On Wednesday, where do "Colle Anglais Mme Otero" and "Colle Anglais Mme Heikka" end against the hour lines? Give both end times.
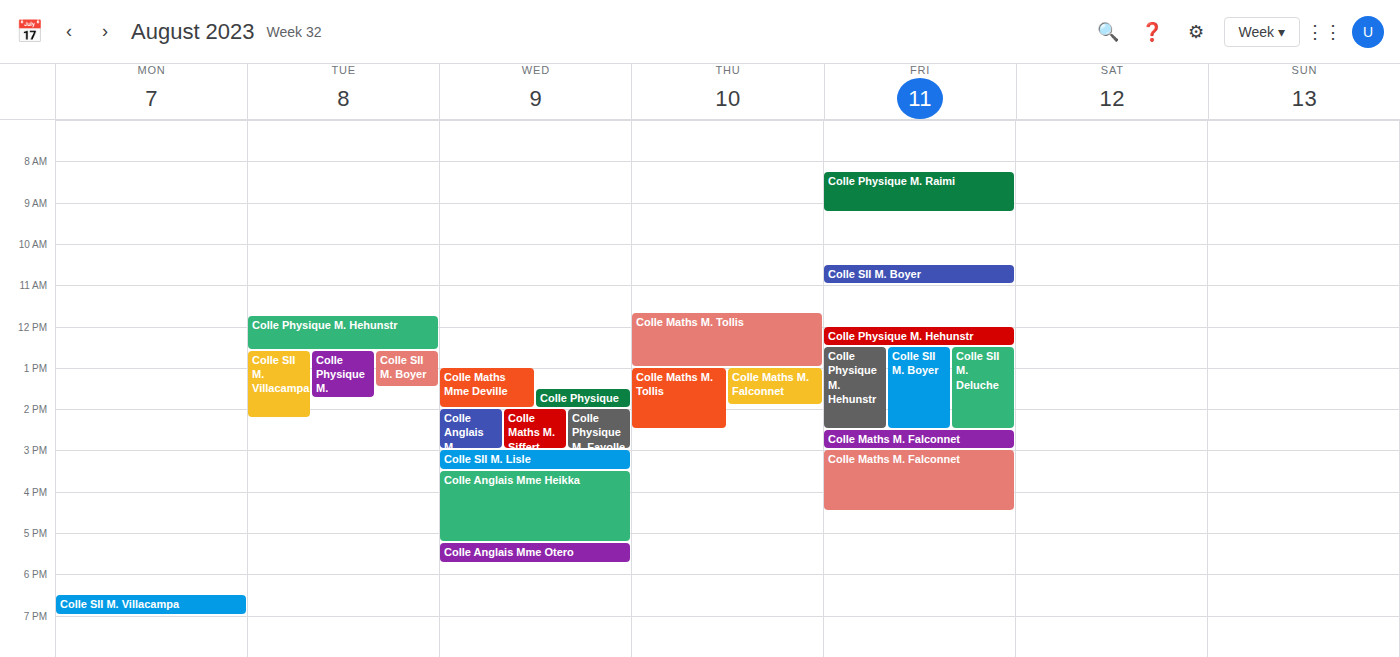
"Colle Anglais Mme Otero": 5:45 PM, neither: three quarters of the way from the 5 PM line to the 6 PM line. "Colle Anglais Mme Heikka": 5:15 PM, neither: a quarter of the way from the 5 PM line to the 6 PM line.